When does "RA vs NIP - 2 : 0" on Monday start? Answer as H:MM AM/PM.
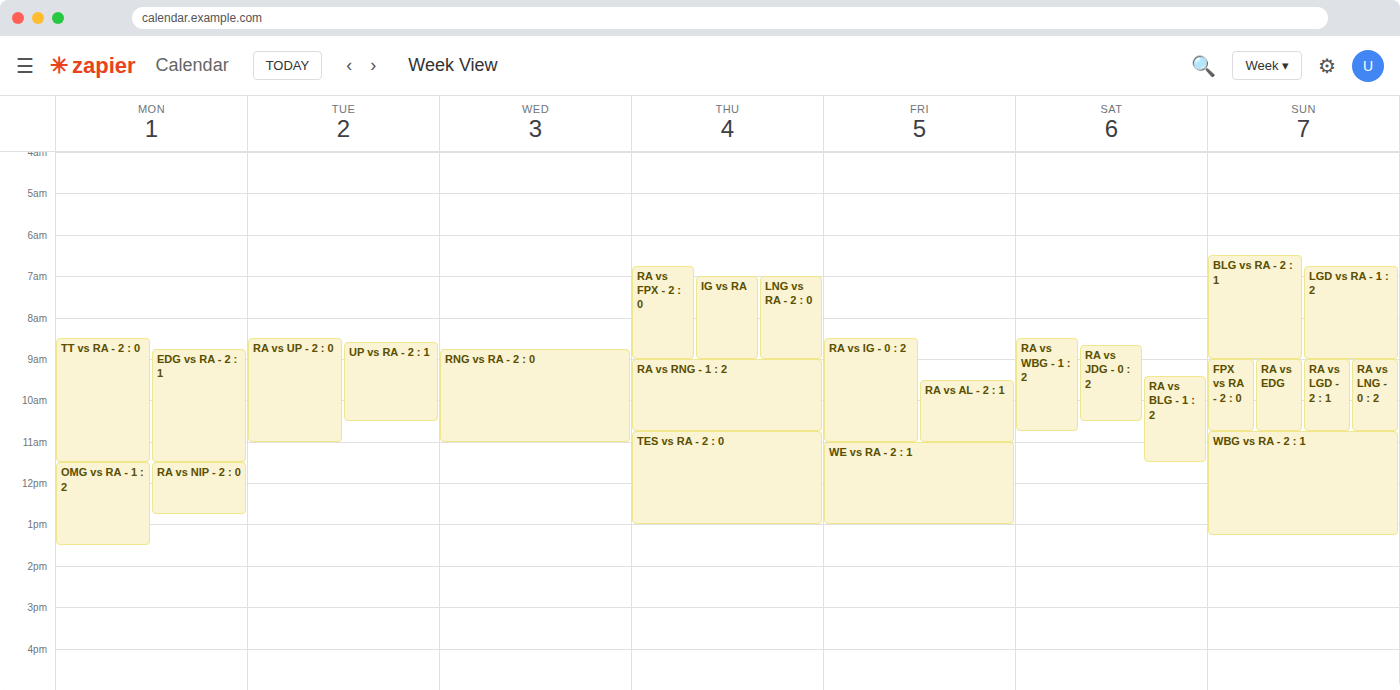
11:30 AM